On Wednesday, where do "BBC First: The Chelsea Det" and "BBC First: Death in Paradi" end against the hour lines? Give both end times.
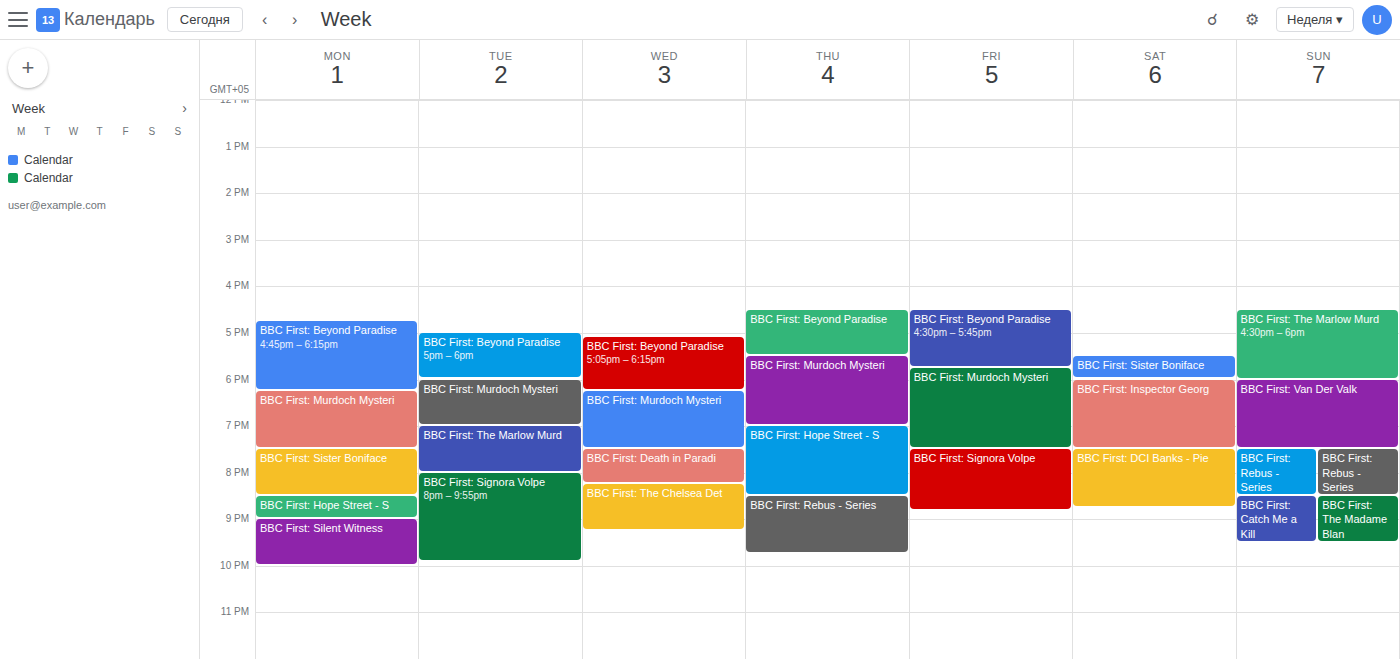
"BBC First: The Chelsea Det": 9:15 PM, neither: a quarter of the way from the 9 PM line to the 10 PM line. "BBC First: Death in Paradi": 8:15 PM, neither: a quarter of the way from the 8 PM line to the 9 PM line.